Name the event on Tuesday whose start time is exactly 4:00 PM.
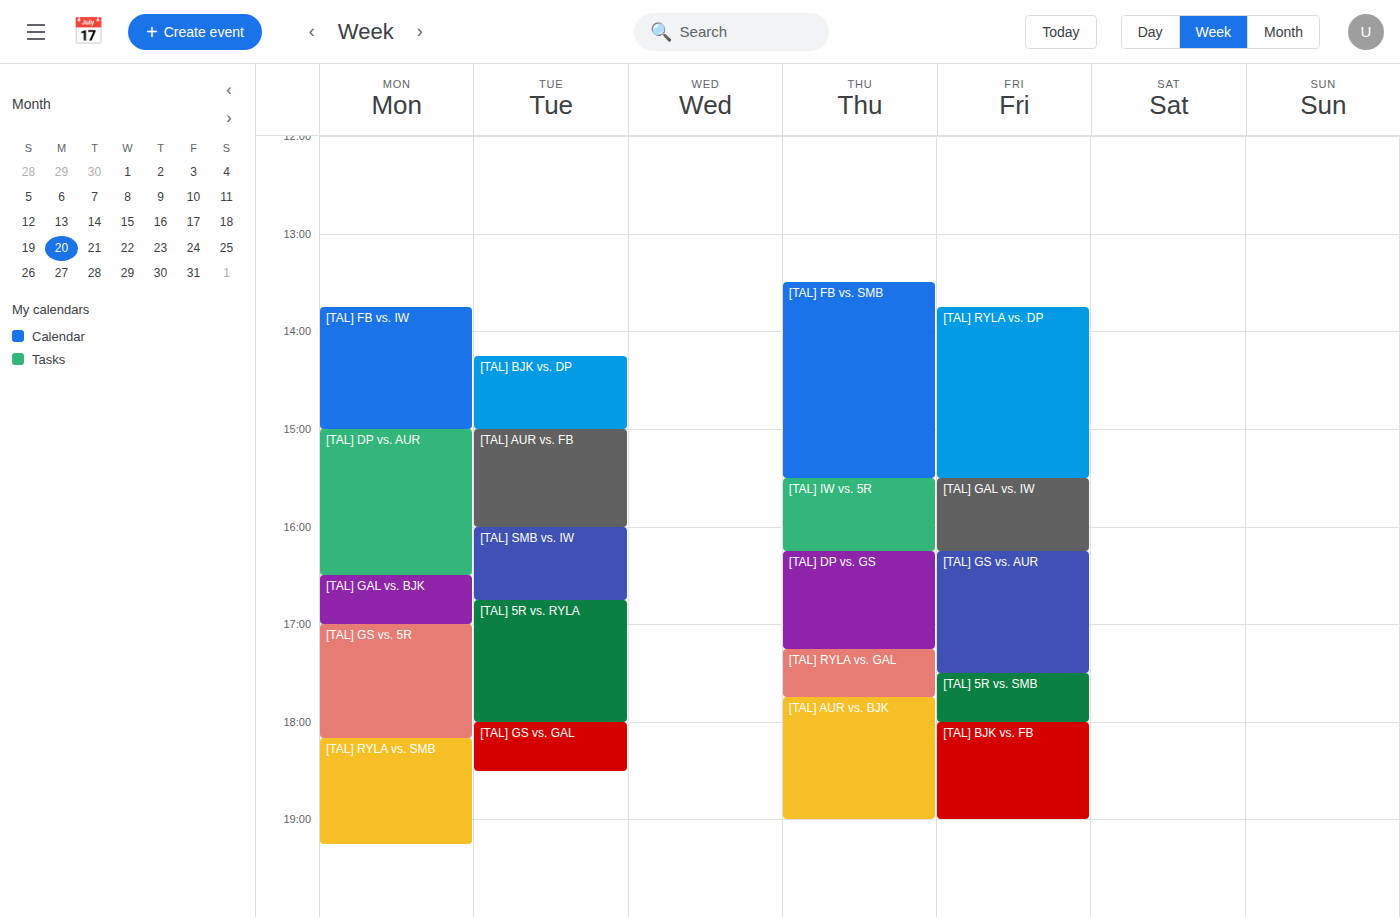
"[TAL] SMB vs. IW"